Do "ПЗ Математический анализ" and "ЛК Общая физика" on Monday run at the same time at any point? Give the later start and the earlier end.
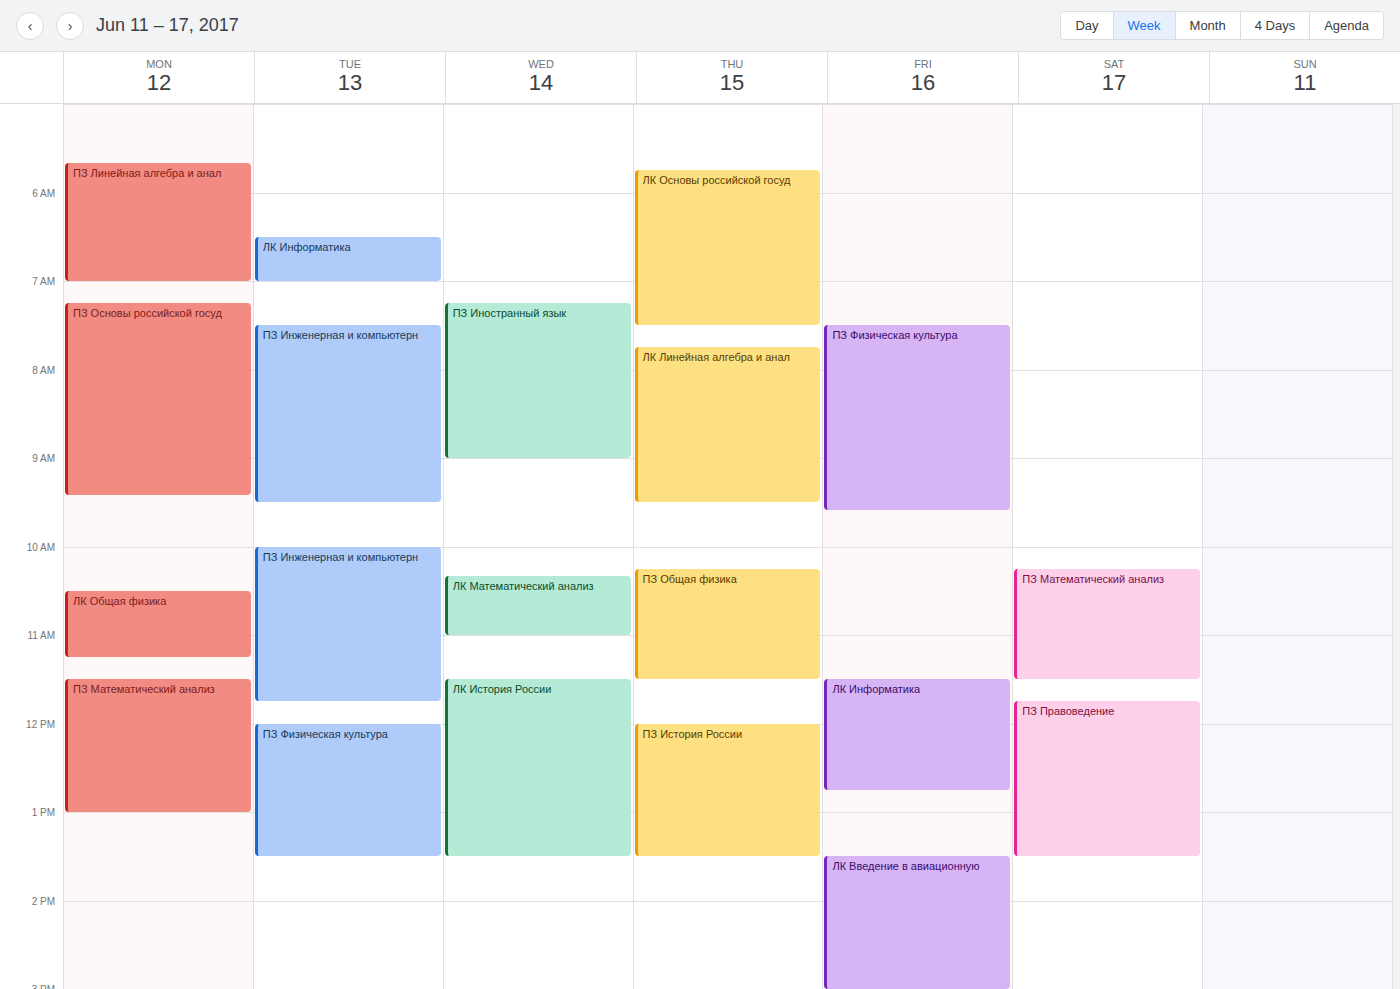
"ЛК Общая физика" ends at 11:15 and "ПЗ Математический анализ" starts at 11:30 -- no overlap.